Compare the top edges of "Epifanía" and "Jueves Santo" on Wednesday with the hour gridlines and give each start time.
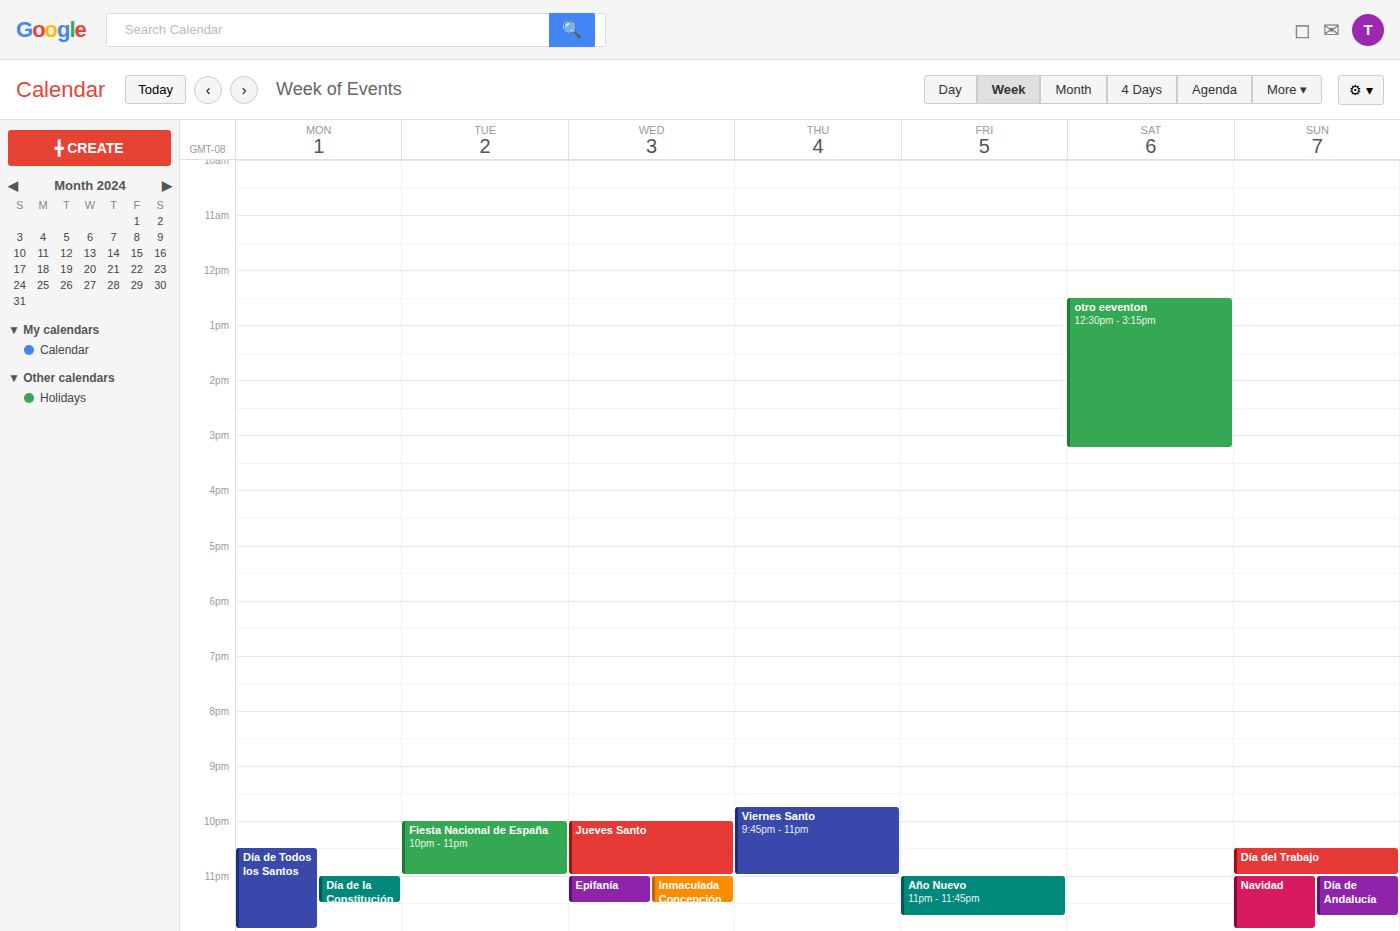
"Epifanía": 11:00 PM, exactly on the 11 PM line. "Jueves Santo": 10:00 PM, exactly on the 10 PM line.